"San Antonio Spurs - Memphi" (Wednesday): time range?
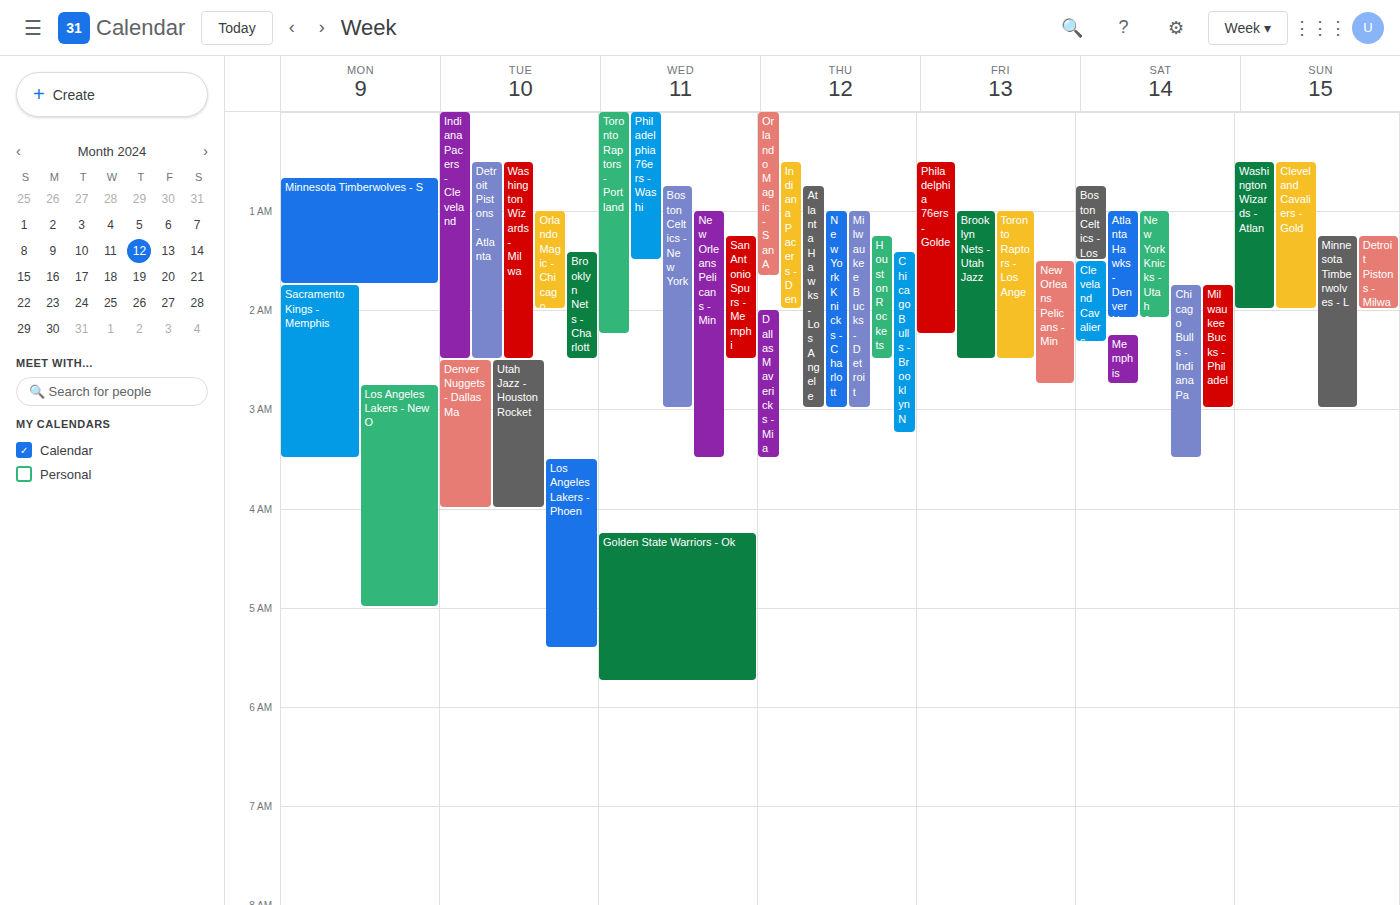
1:15 AM to 2:30 AM